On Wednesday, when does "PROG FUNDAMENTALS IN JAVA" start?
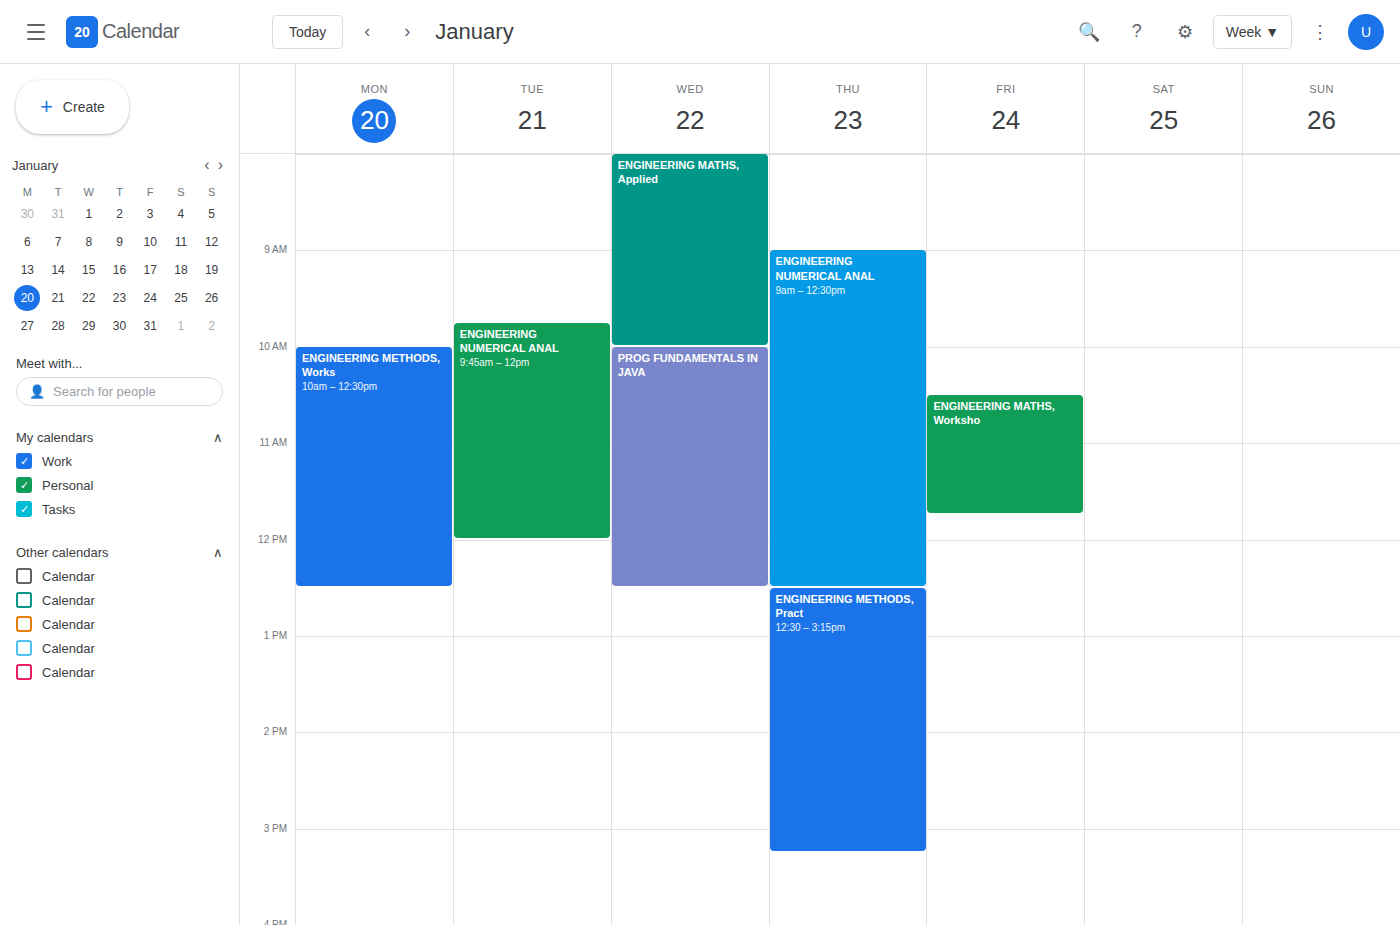
10:00 AM